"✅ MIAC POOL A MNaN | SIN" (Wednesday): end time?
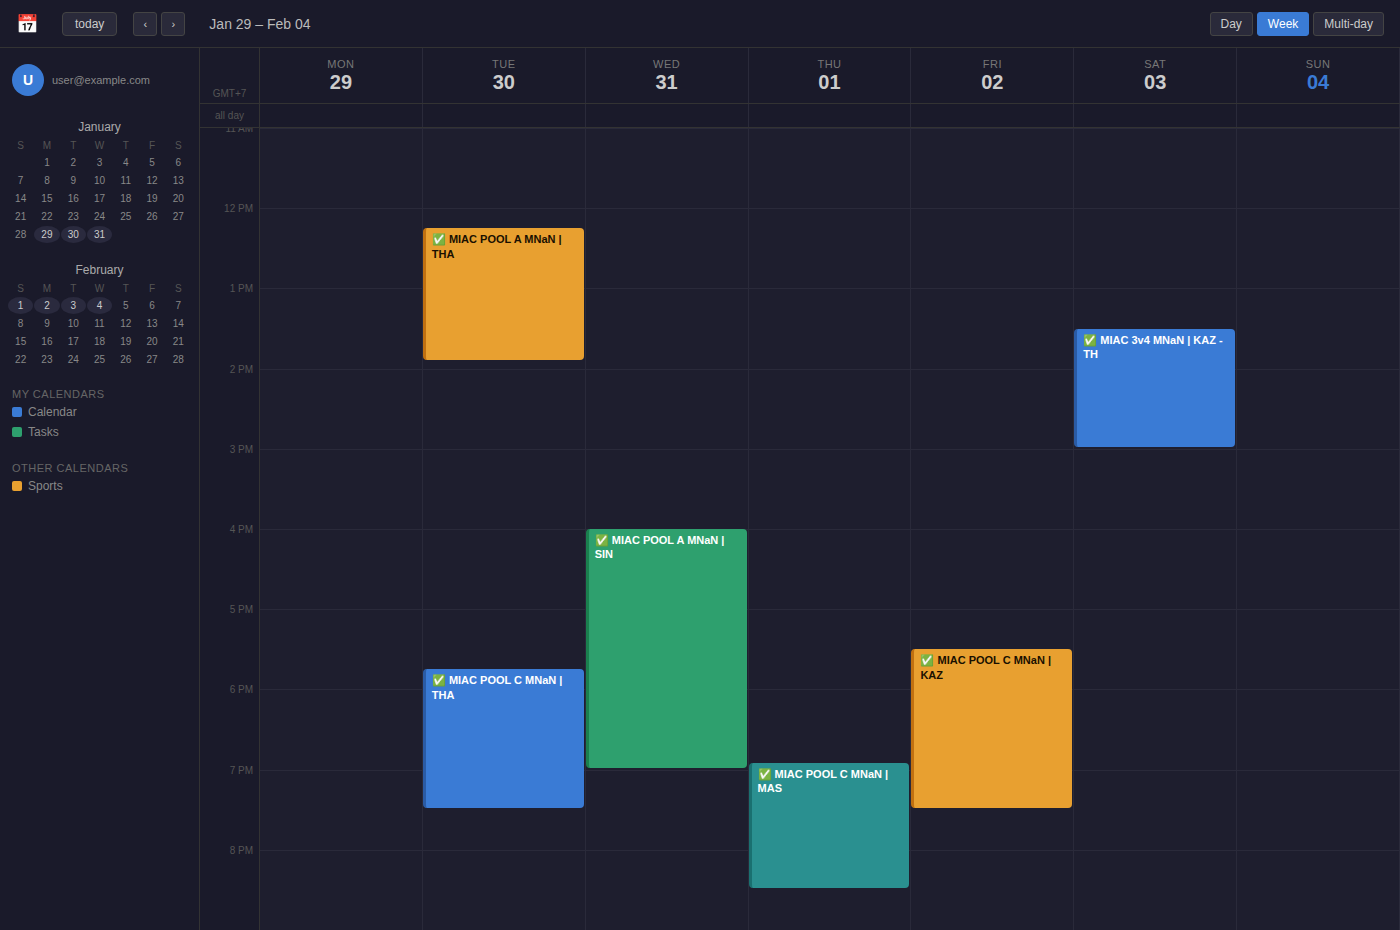
7:00 PM